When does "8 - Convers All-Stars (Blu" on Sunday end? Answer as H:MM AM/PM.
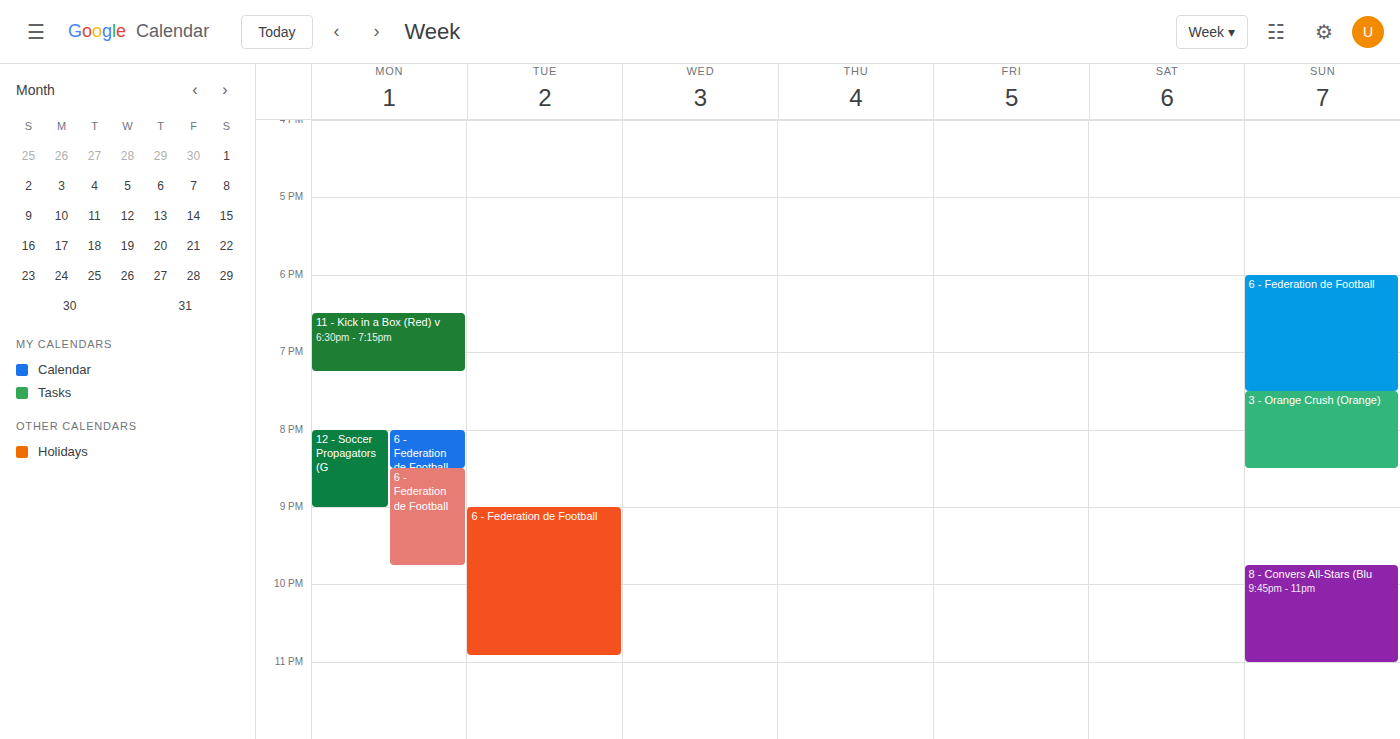
11:00 PM